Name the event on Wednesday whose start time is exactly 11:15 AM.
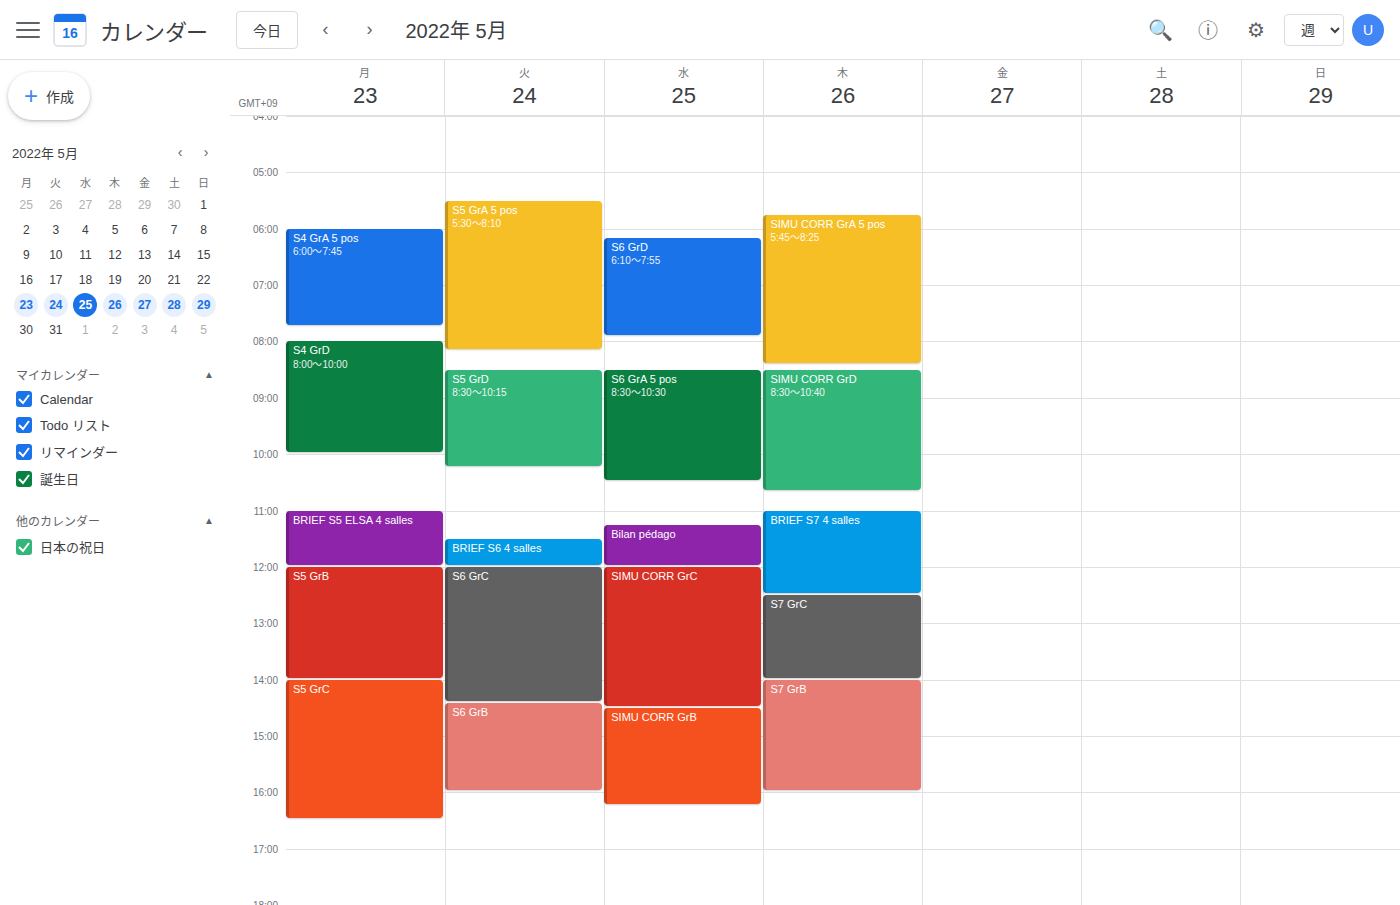
"Bilan pédago"